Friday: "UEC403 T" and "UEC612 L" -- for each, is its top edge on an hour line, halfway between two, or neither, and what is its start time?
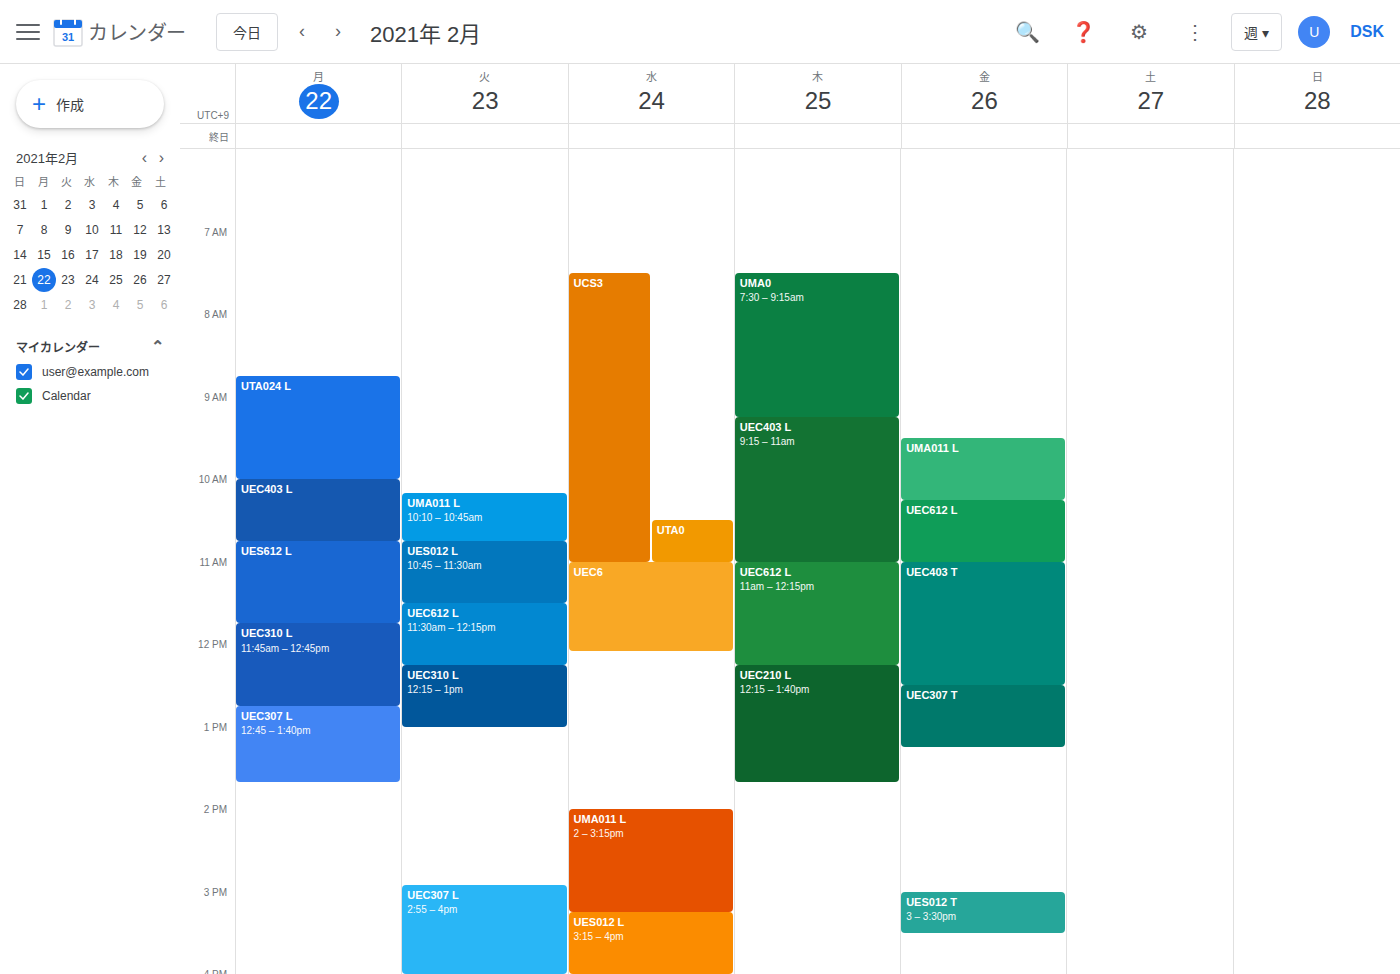
"UEC403 T": 11:00 AM, exactly on the 11 AM line. "UEC612 L": 10:15 AM, neither: a quarter of the way from the 10 AM line to the 11 AM line.